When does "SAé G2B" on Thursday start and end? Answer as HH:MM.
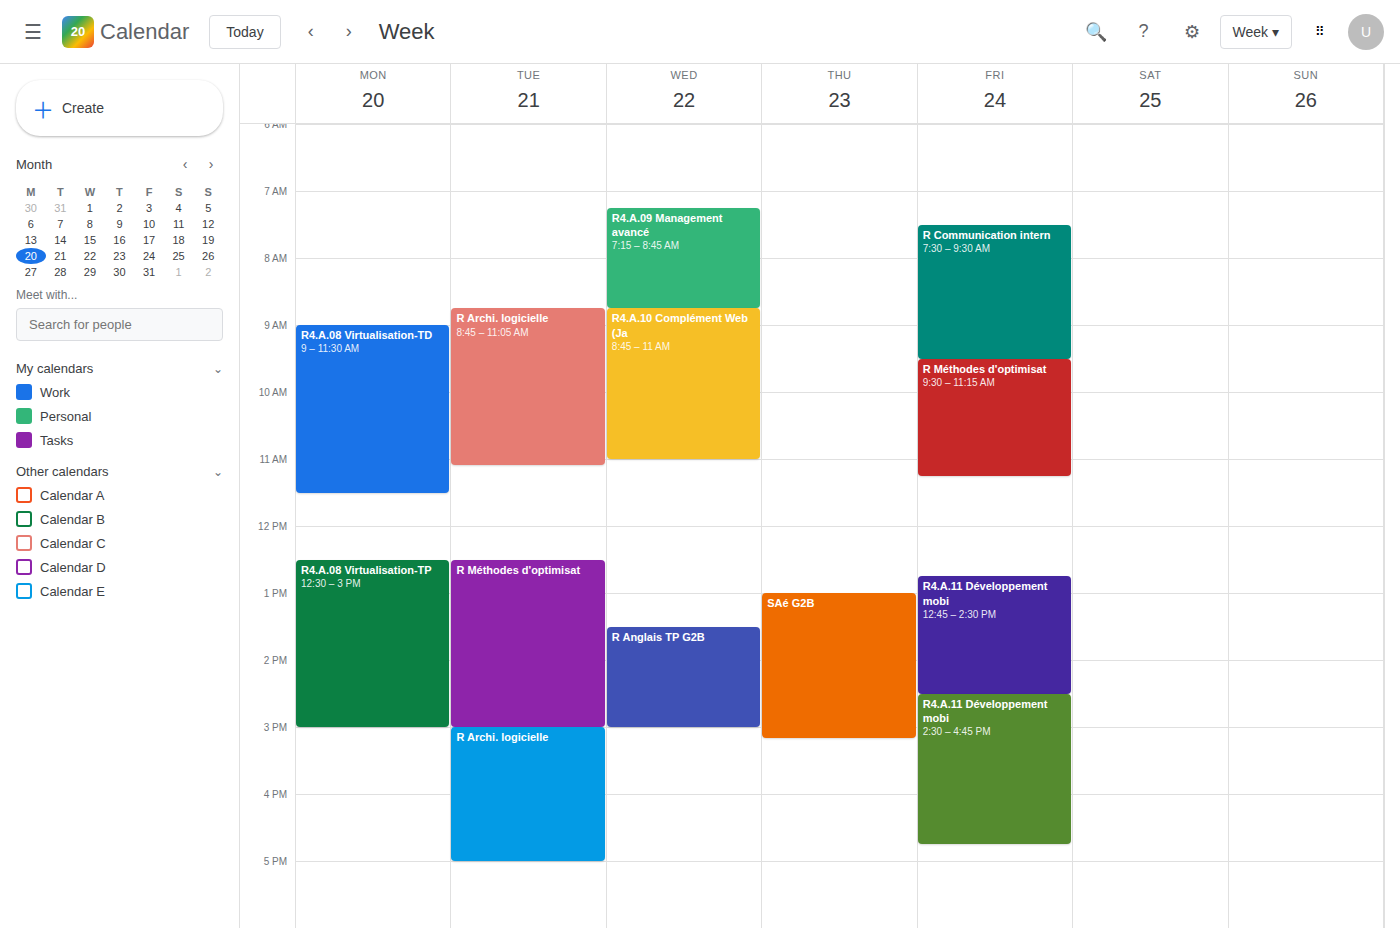
13:00 to 15:10